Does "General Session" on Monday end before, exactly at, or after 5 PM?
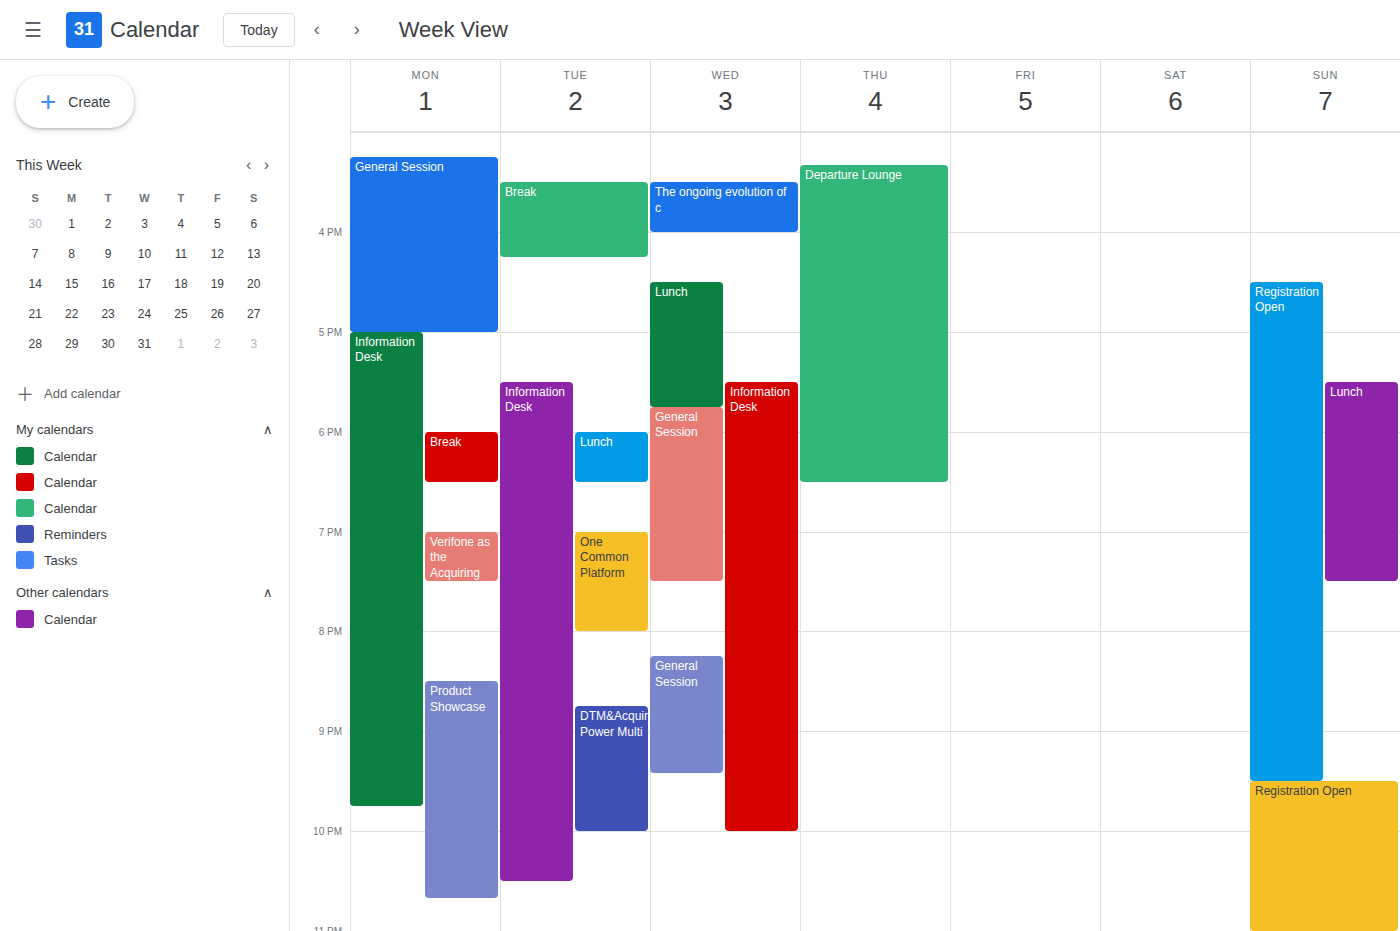
5:00 PM -- exactly at 5 PM, on the 5 PM line.